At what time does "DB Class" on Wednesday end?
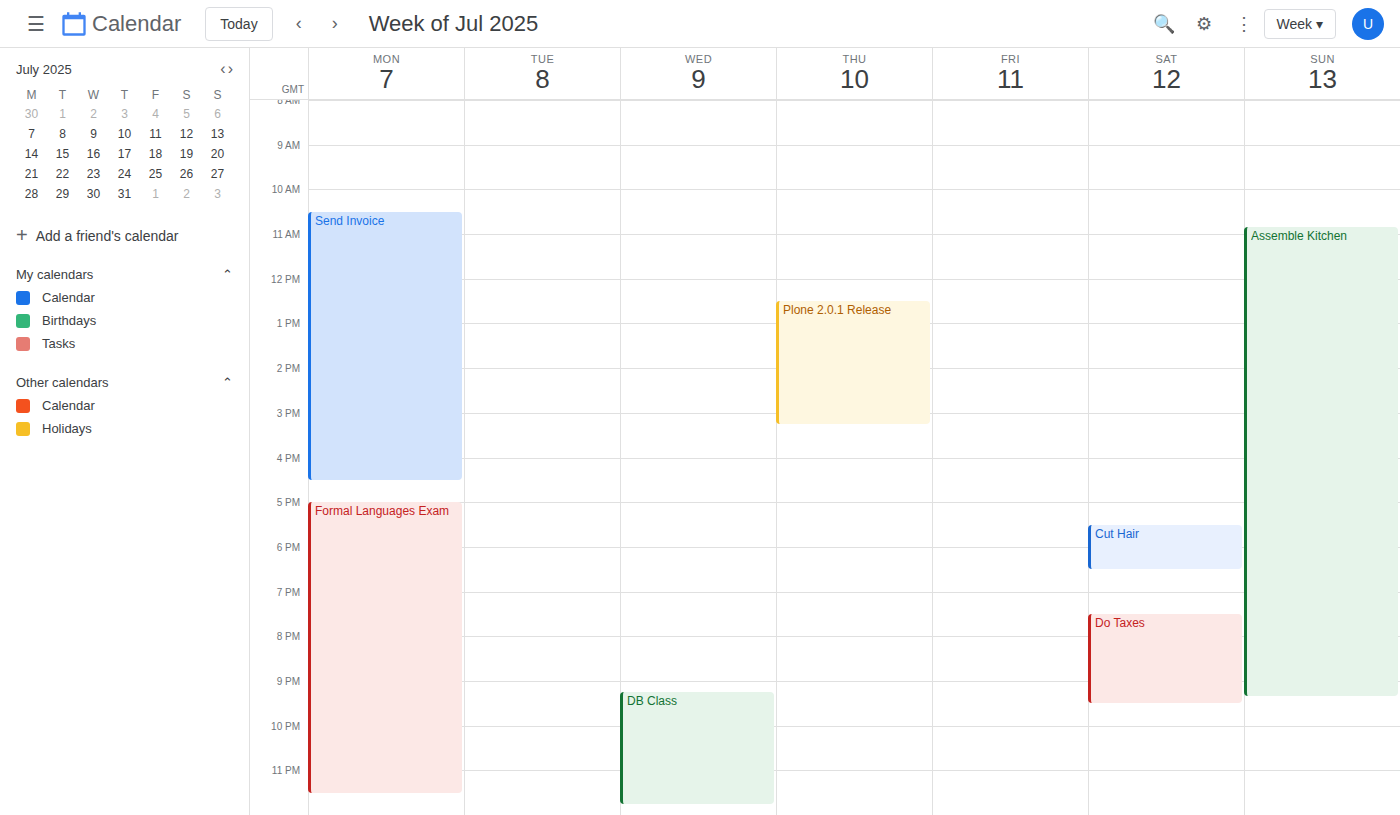
11:45 PM